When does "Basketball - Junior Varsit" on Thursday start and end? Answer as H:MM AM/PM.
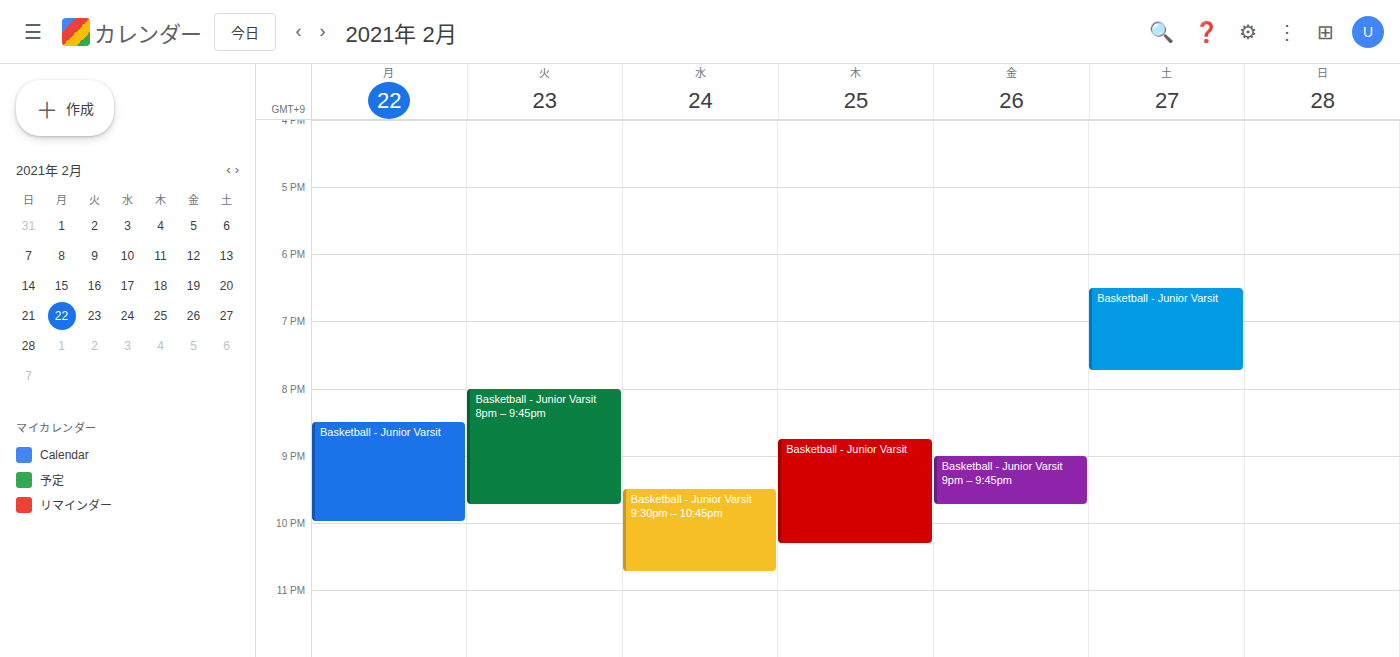
8:45 PM to 10:20 PM